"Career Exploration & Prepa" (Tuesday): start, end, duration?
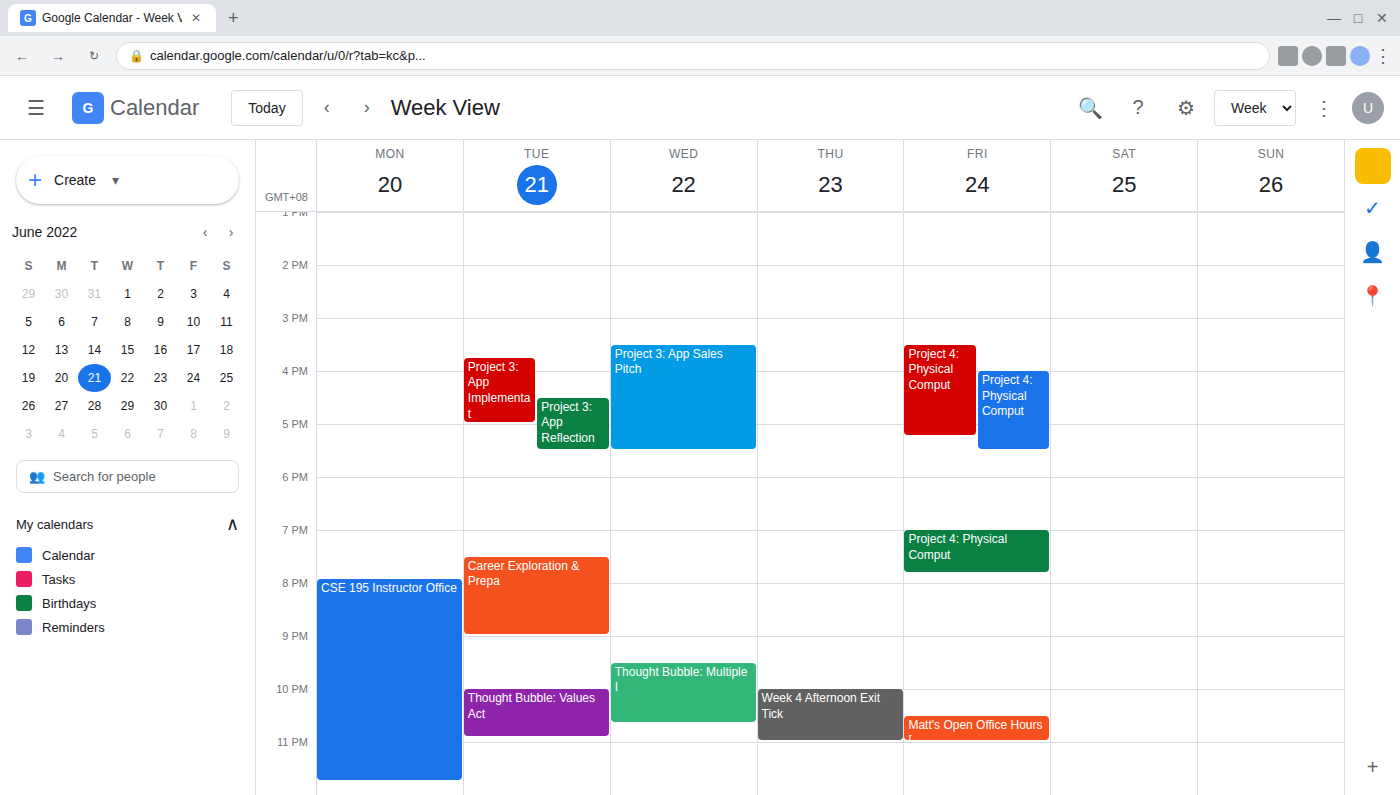
7:30 PM to 9:00 PM, 1 hour 30 minutes